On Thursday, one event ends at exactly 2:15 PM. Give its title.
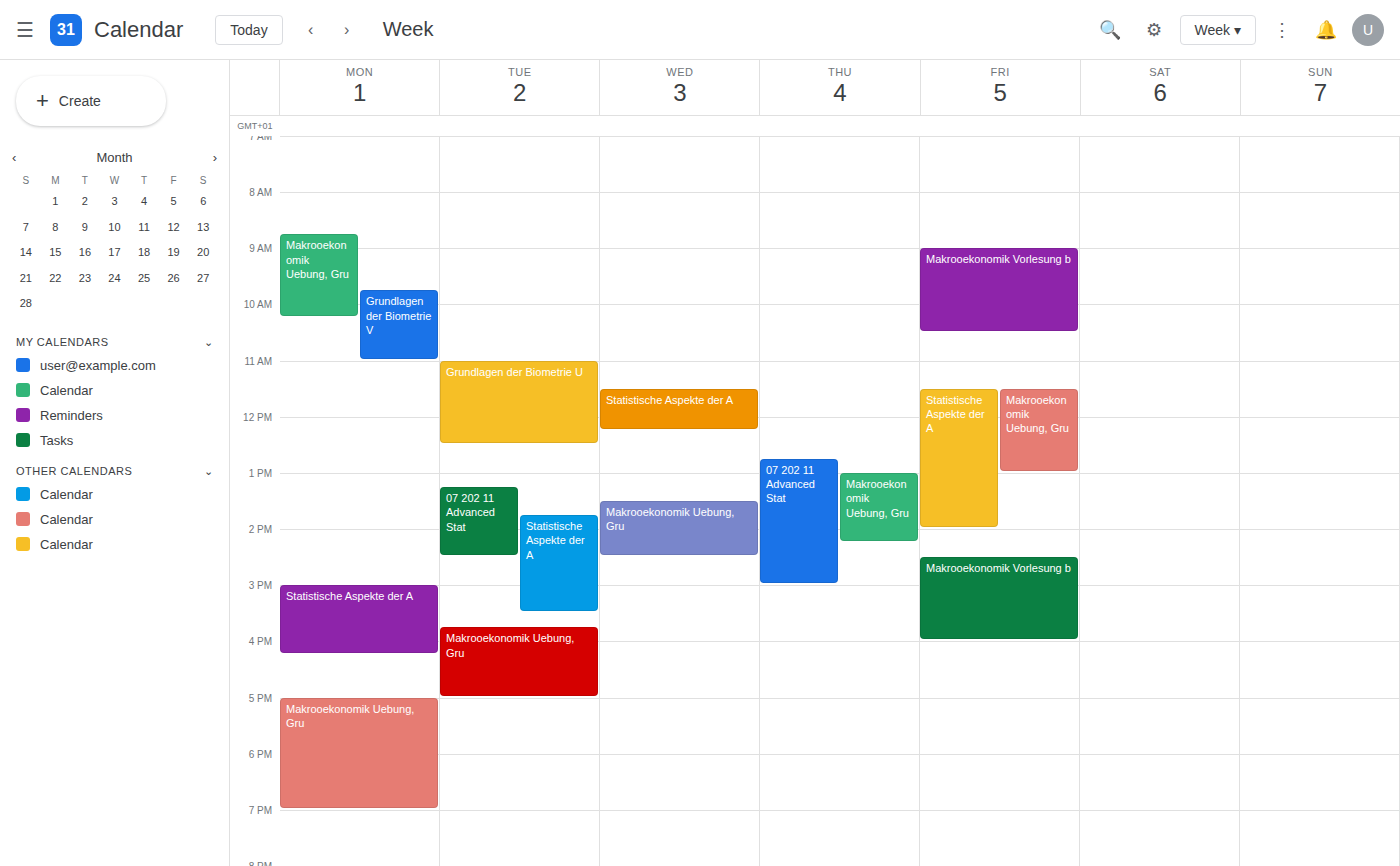
"Makrooekonomik Uebung, Gru"